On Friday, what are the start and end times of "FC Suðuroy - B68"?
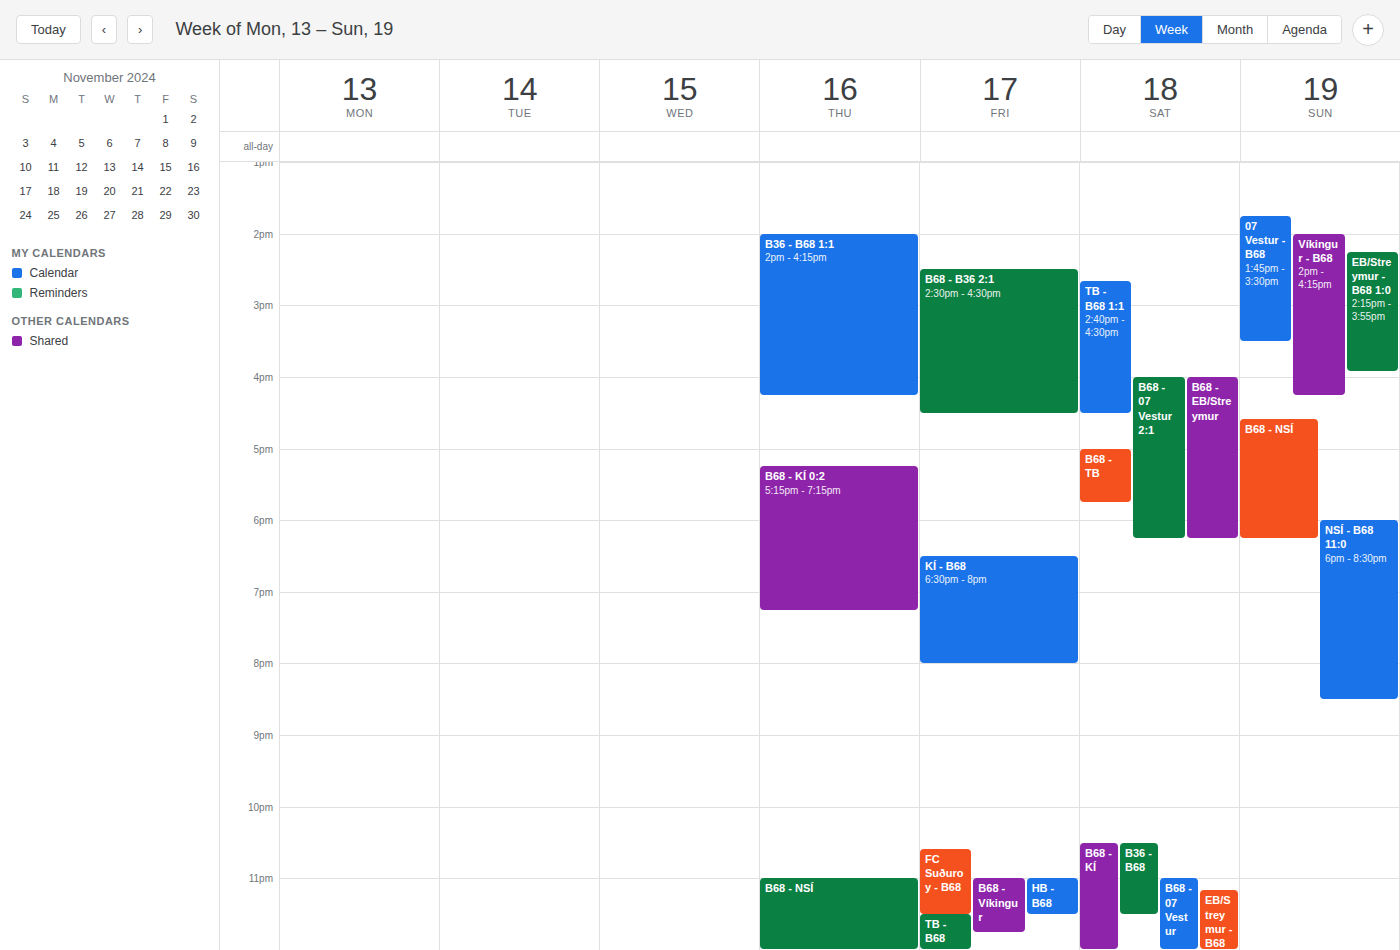
10:35 PM to 11:30 PM